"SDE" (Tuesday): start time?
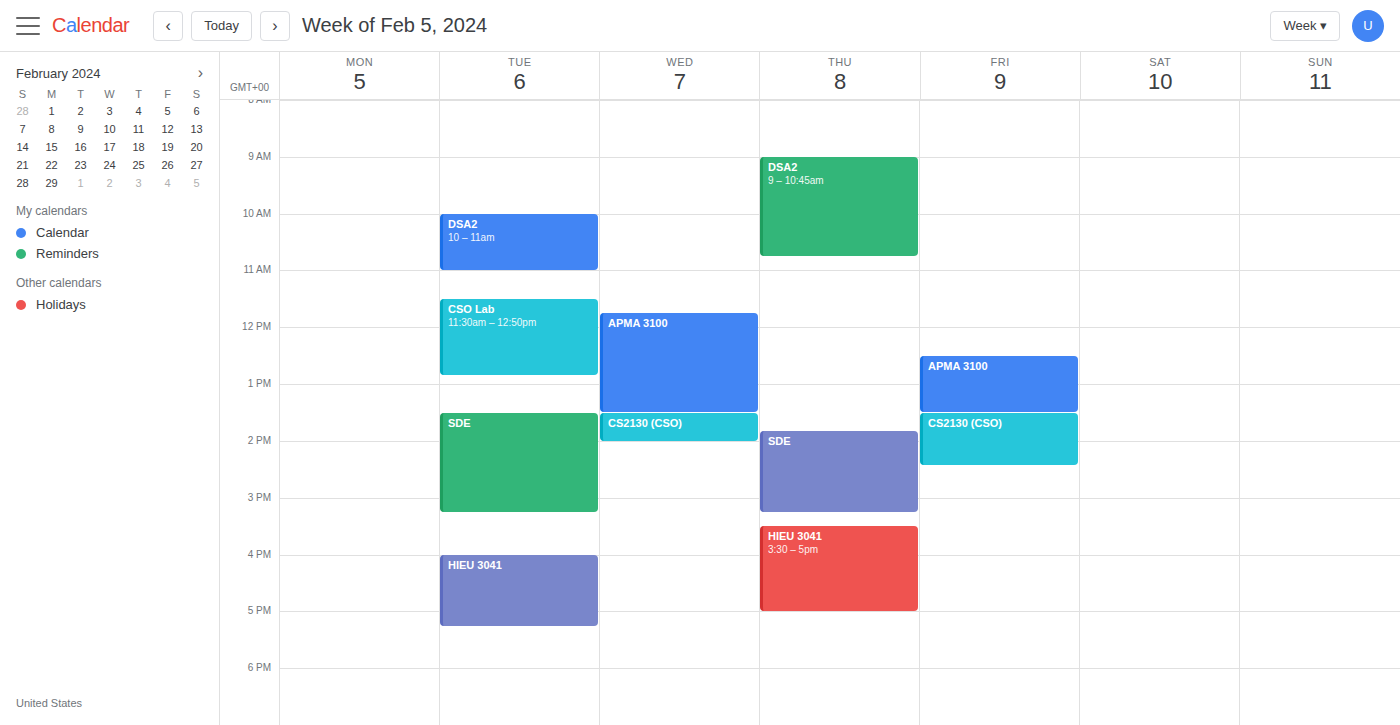
1:30 PM